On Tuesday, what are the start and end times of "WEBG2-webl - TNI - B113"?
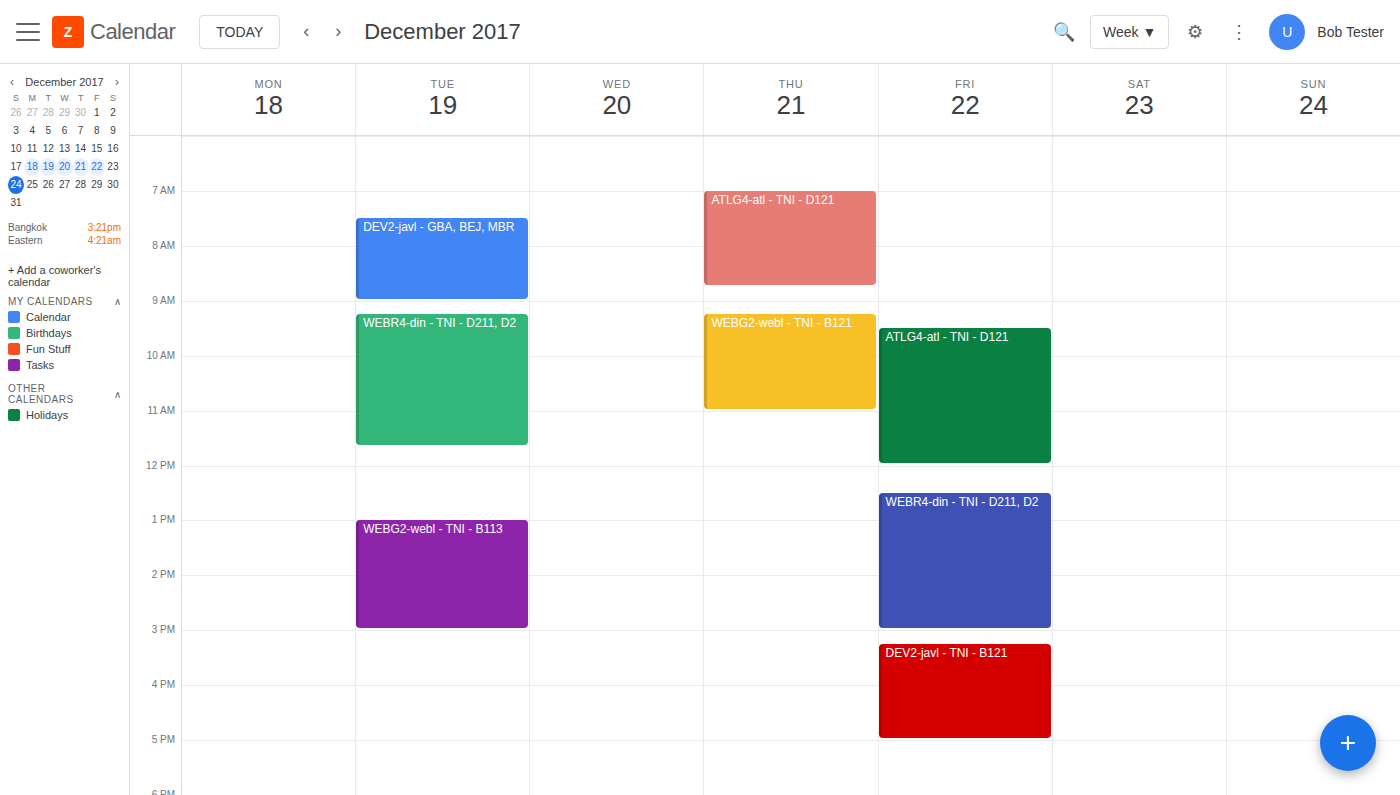
1:00 PM to 3:00 PM